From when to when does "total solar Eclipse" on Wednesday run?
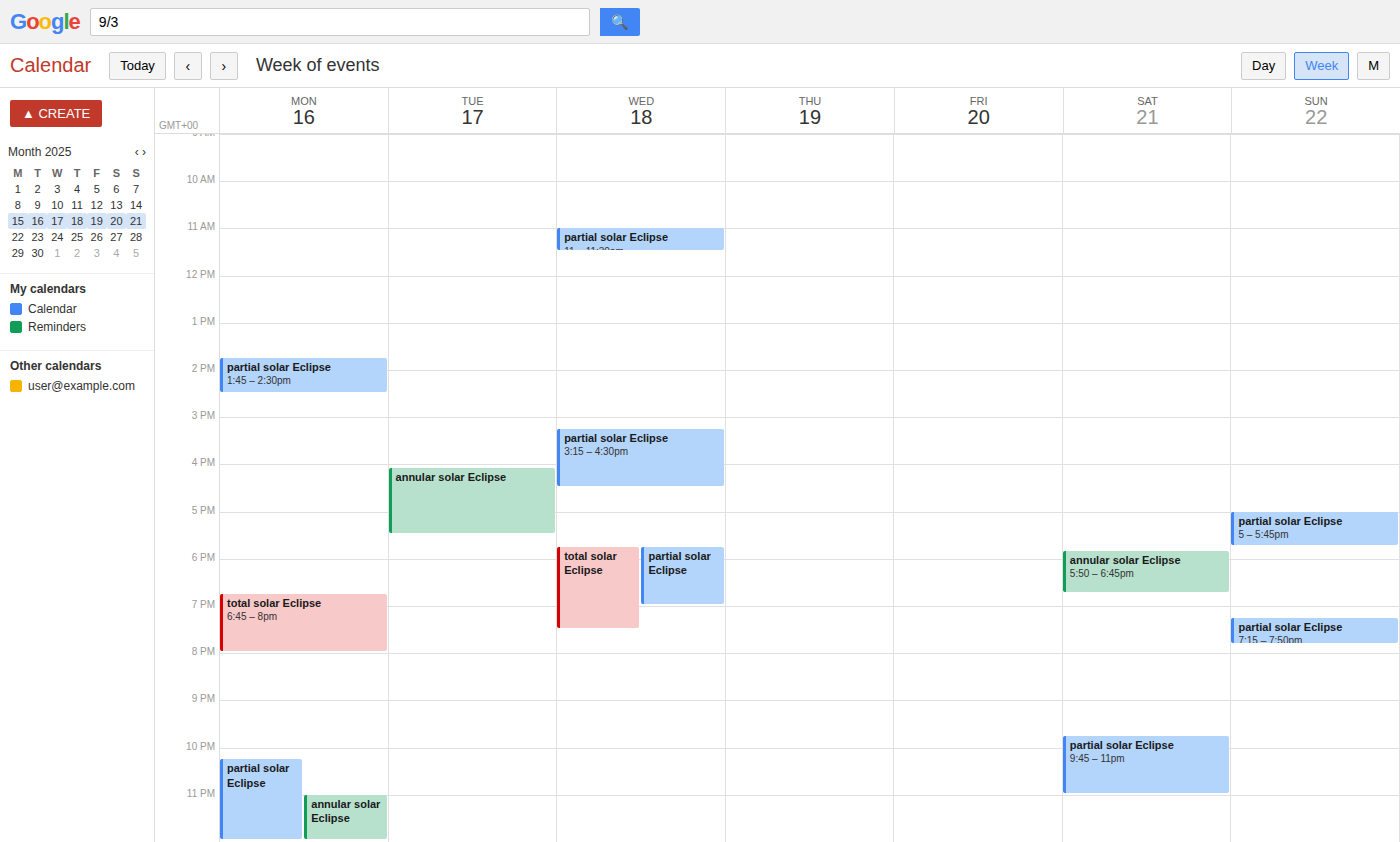
5:45 PM to 7:30 PM